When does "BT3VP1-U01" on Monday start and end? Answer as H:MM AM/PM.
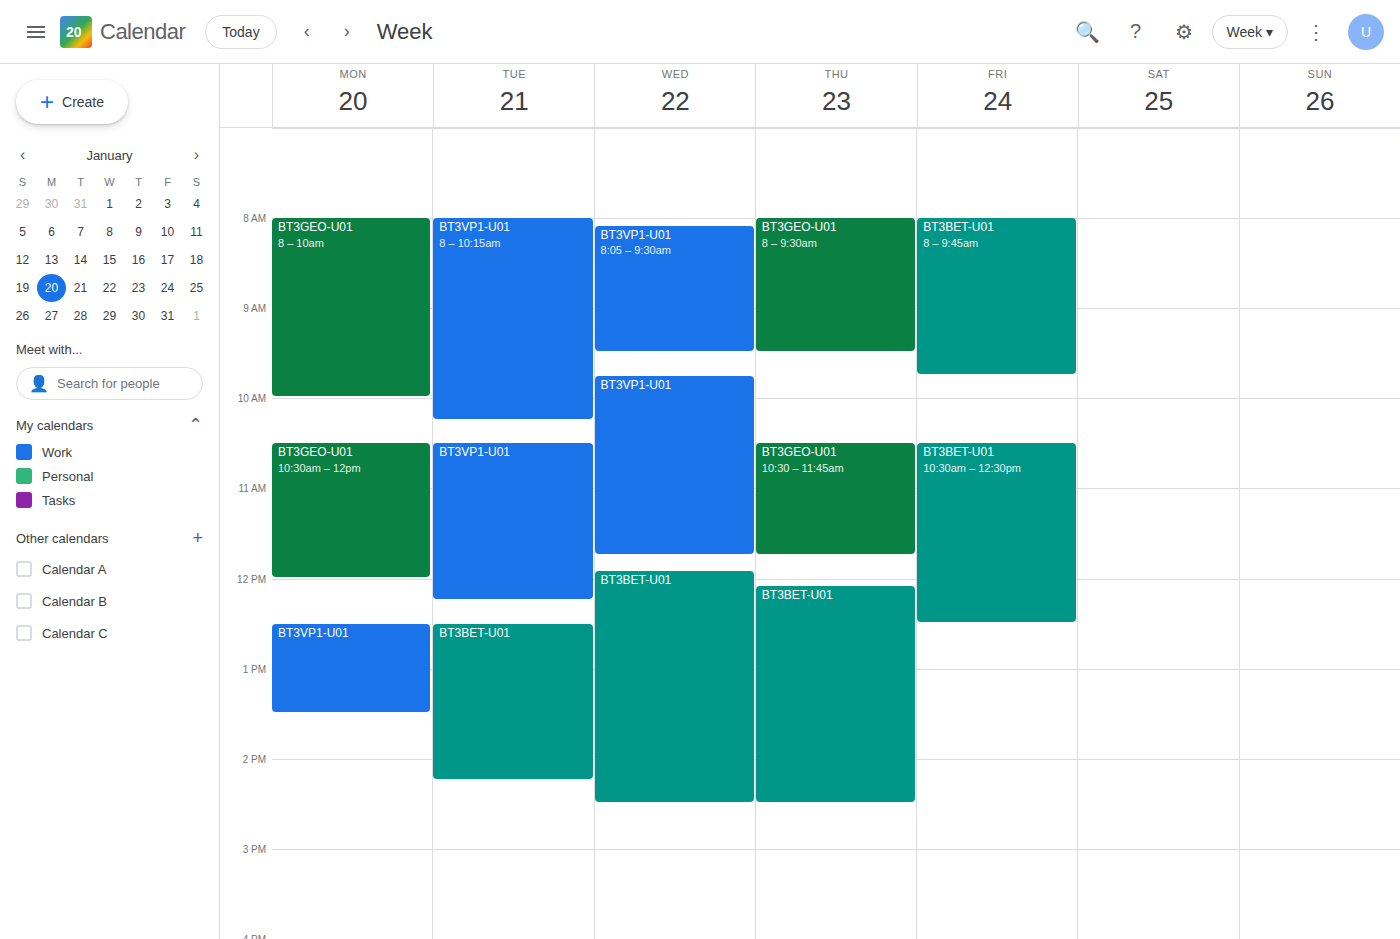
12:30 PM to 1:30 PM